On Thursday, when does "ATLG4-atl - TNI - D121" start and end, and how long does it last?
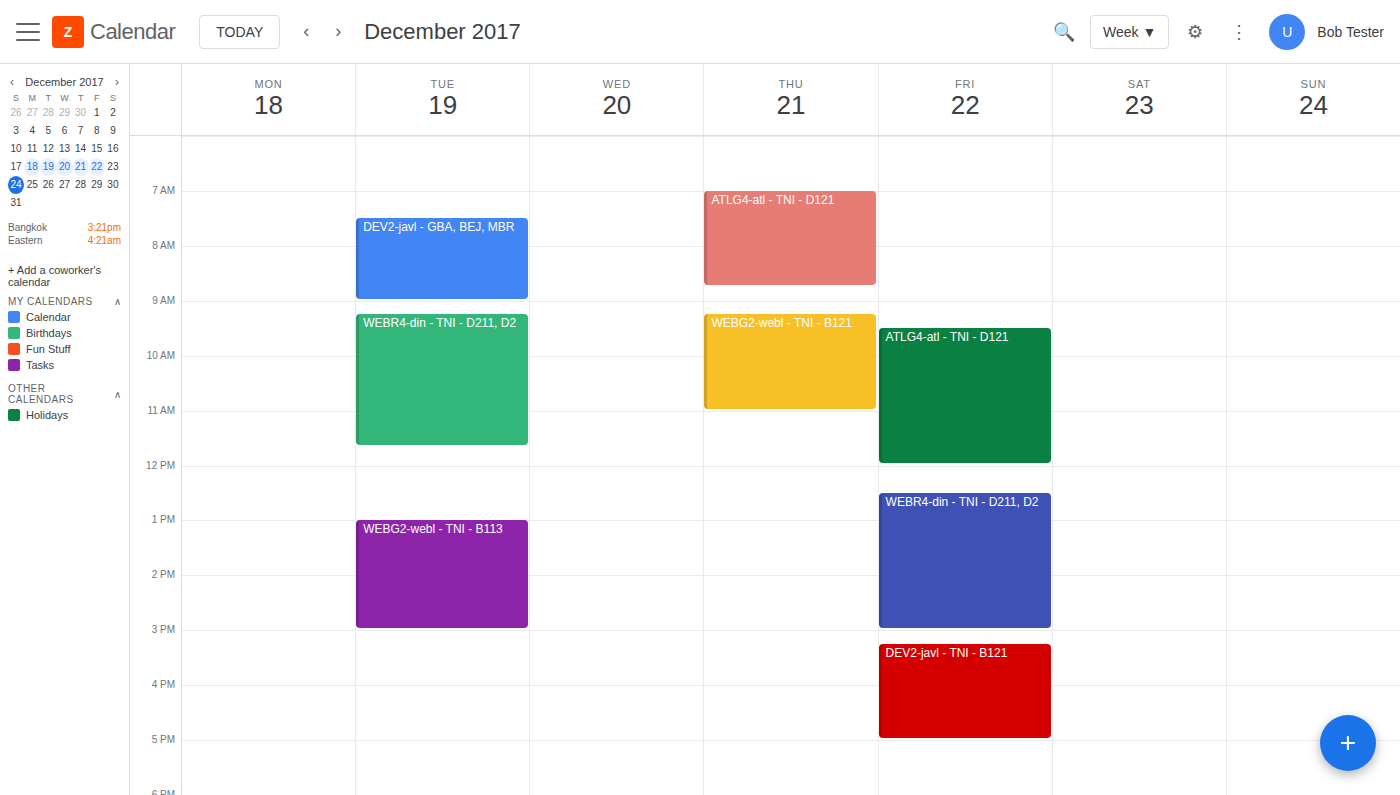
7:00 AM to 8:45 AM, 1 hour 45 minutes